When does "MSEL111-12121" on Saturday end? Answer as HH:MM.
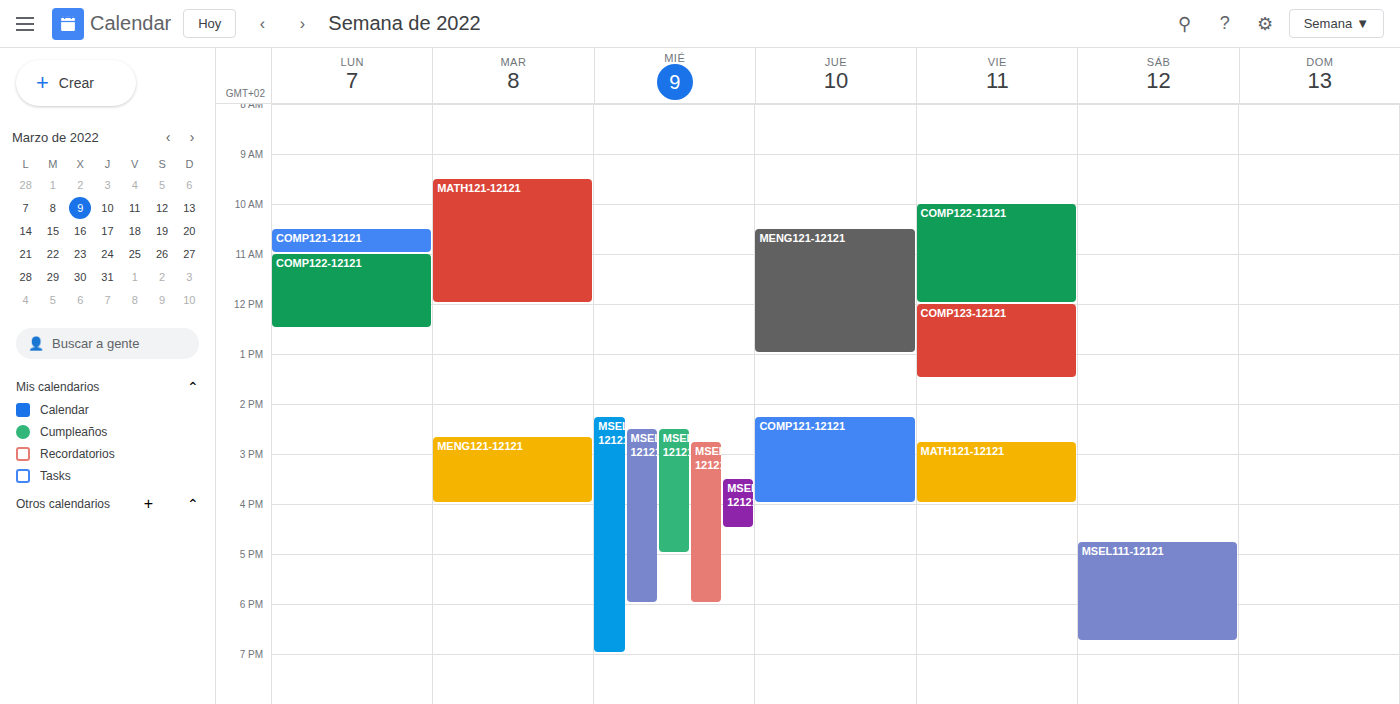
18:45